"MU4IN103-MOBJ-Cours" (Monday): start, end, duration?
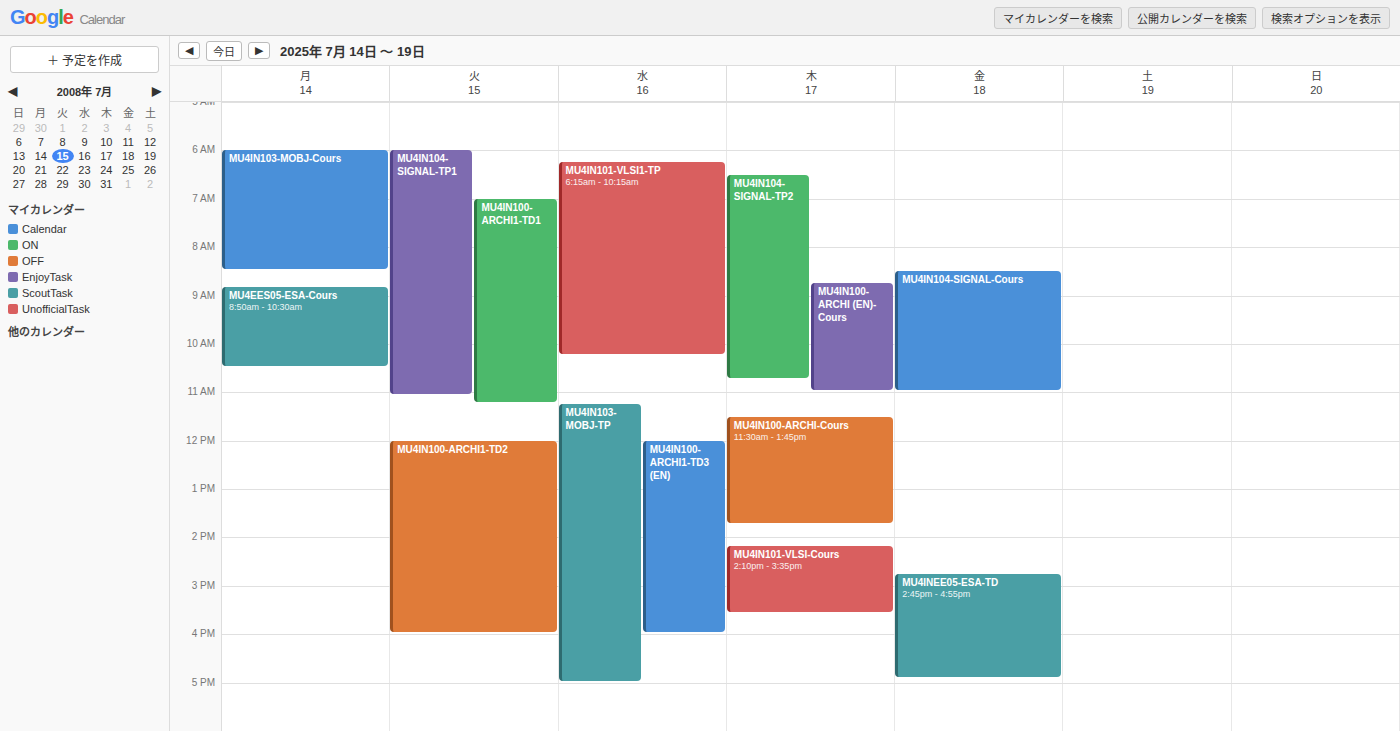
06:00 to 08:30, 2 hours 30 minutes